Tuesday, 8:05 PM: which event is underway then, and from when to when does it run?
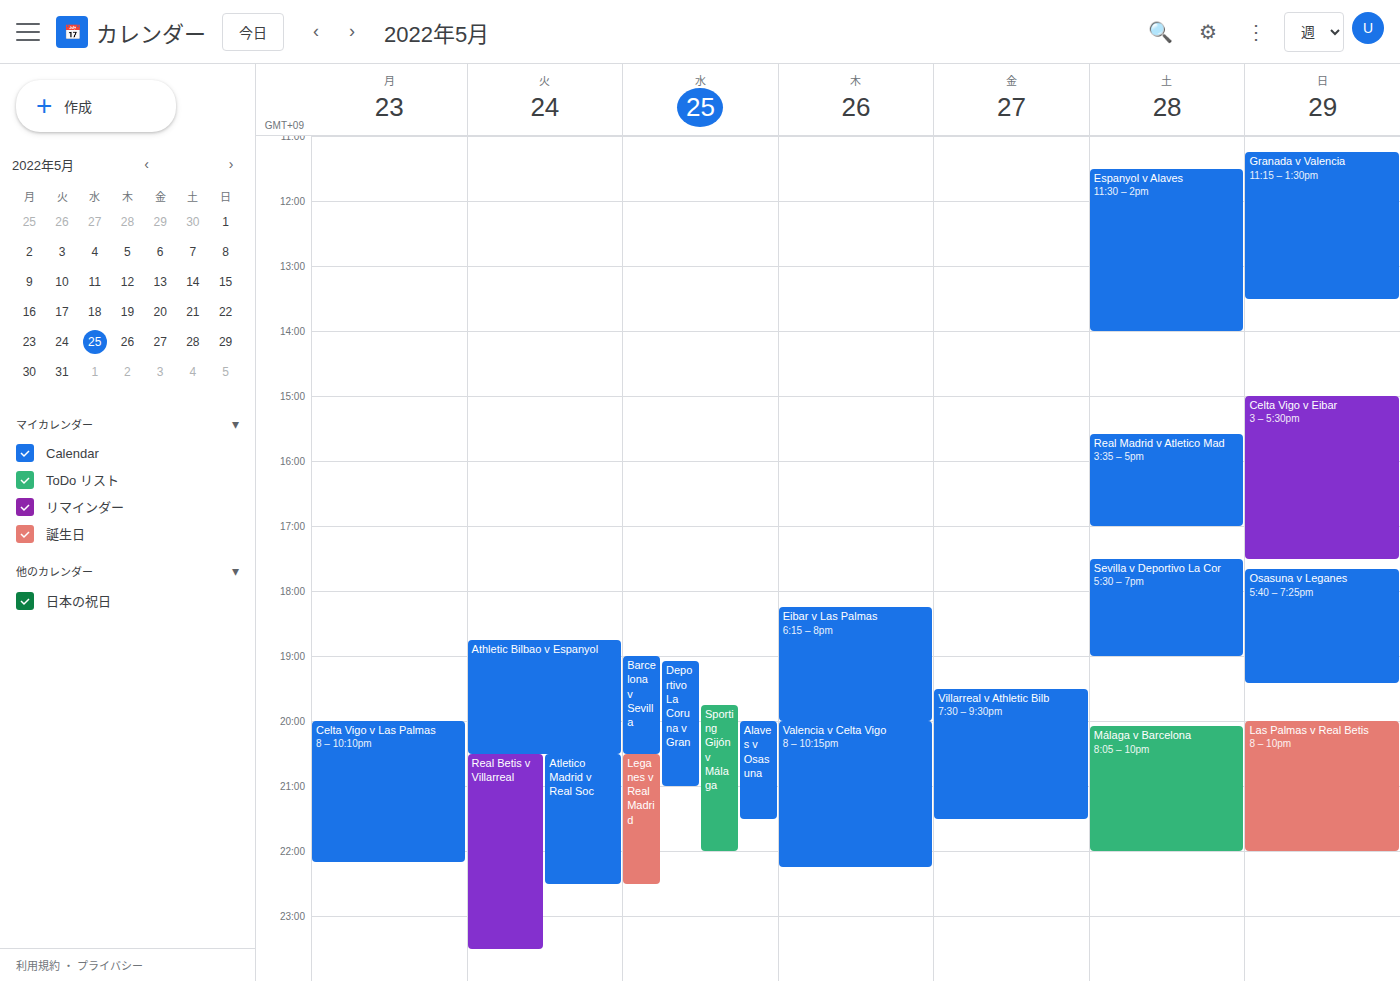
"Athletic Bilbao v Espanyol", 6:45 PM to 8:30 PM